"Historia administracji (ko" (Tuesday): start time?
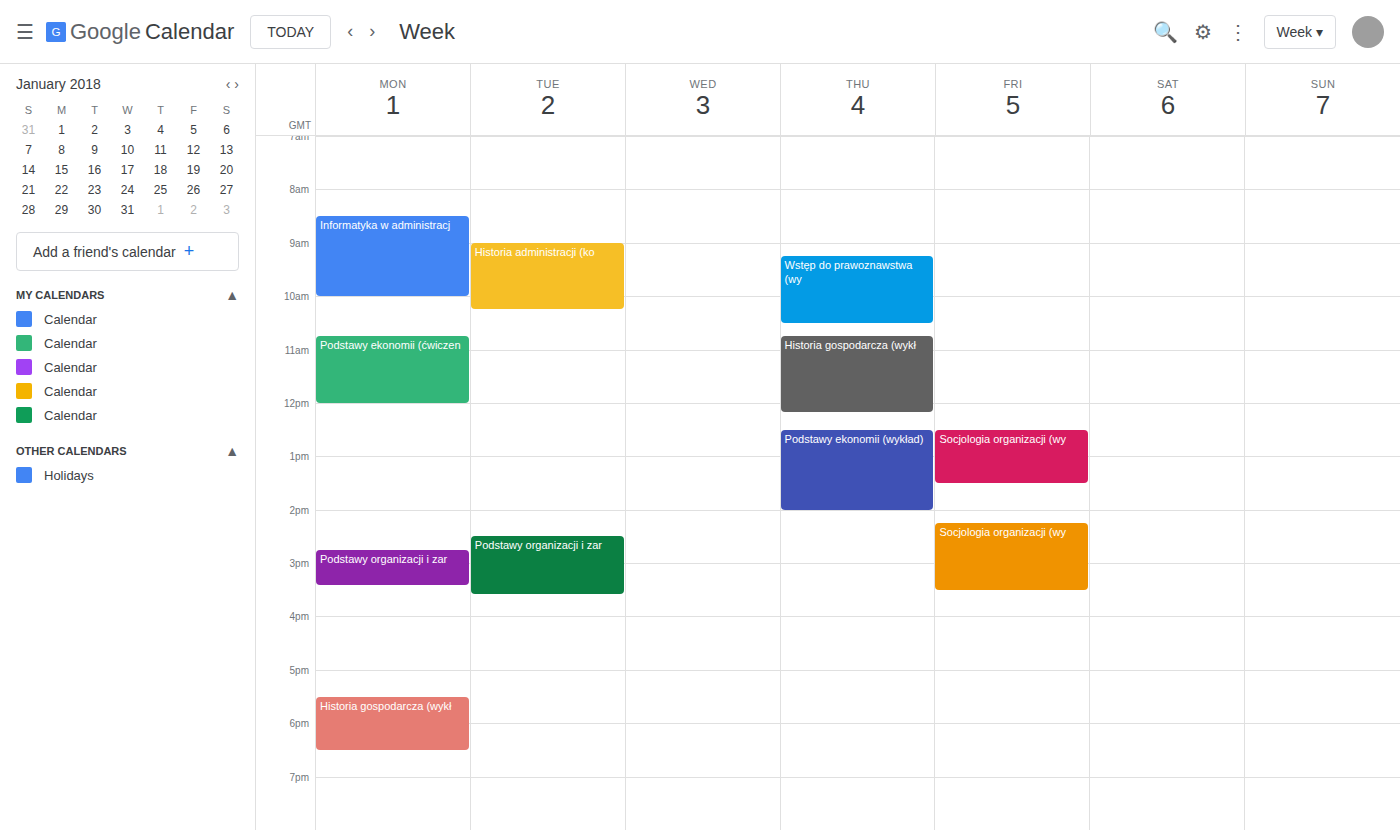
9:00 AM